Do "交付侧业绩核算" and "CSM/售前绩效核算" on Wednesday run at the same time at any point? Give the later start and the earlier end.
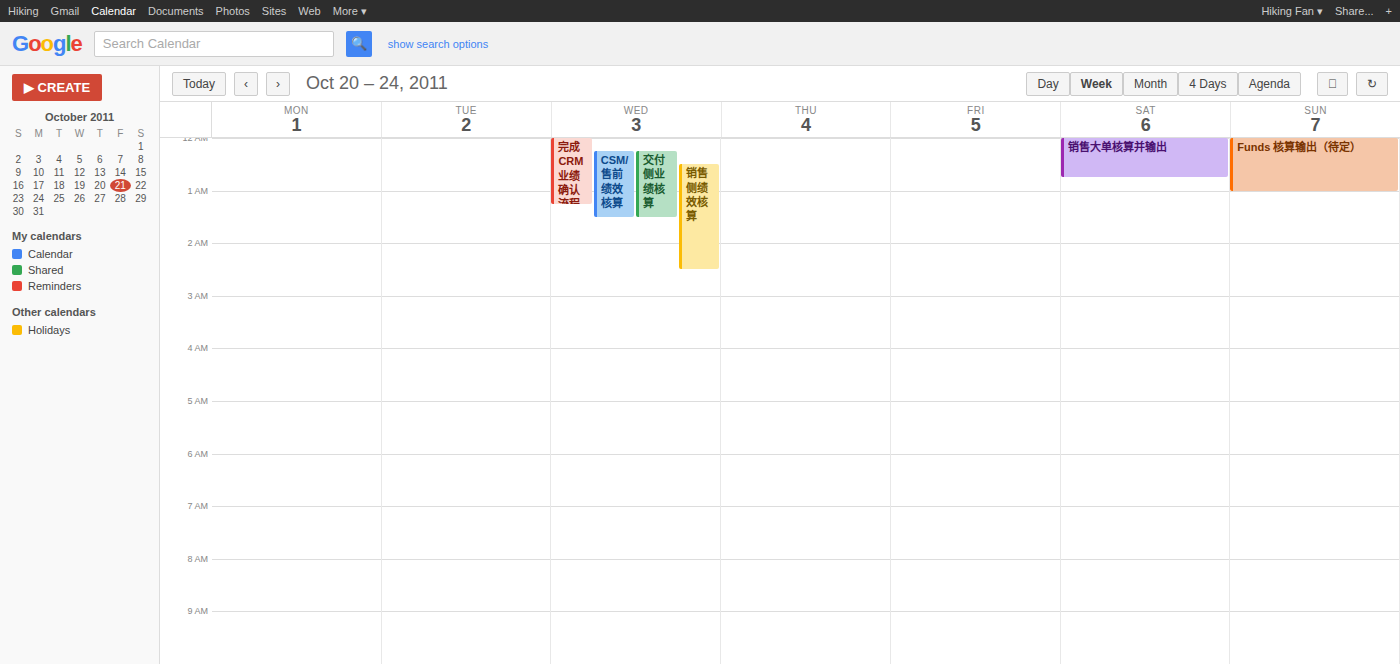
"CSM/售前绩效核算" runs 12:15 AM to 1:30 AM, inside "交付侧业绩核算" -- they overlap.